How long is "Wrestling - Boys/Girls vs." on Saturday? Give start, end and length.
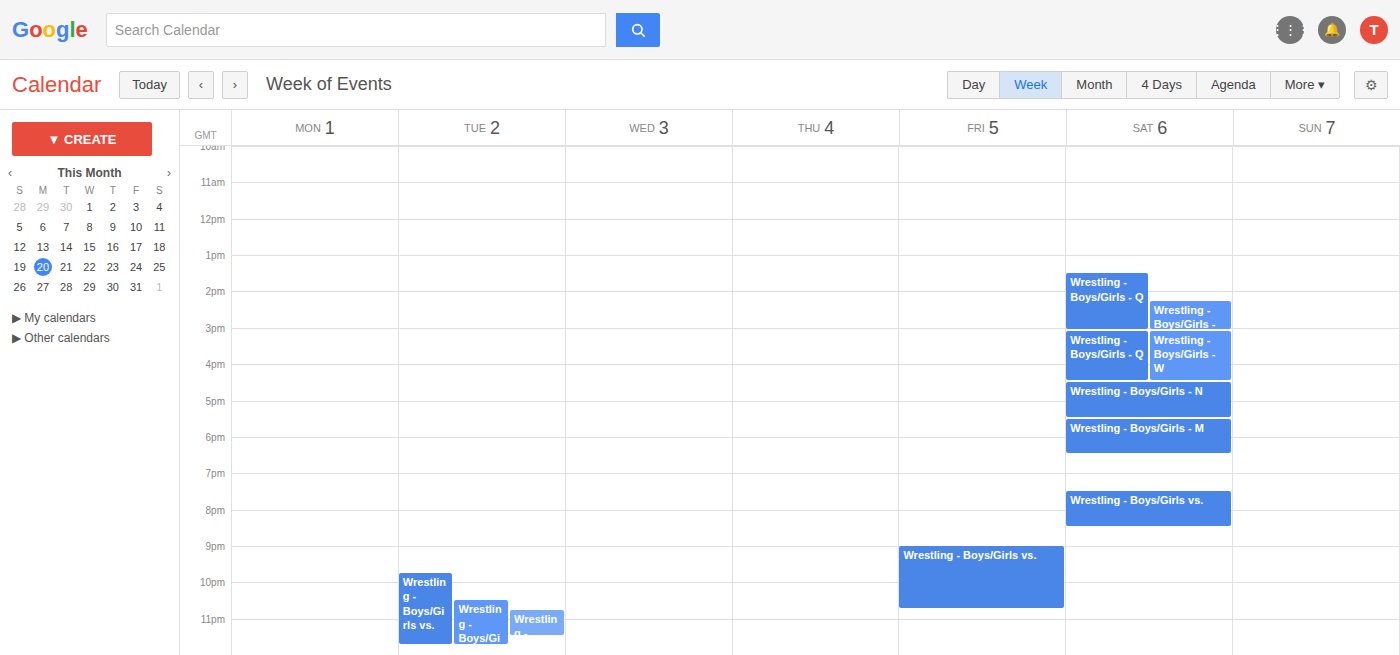
7:30 PM to 8:30 PM, 1 hour